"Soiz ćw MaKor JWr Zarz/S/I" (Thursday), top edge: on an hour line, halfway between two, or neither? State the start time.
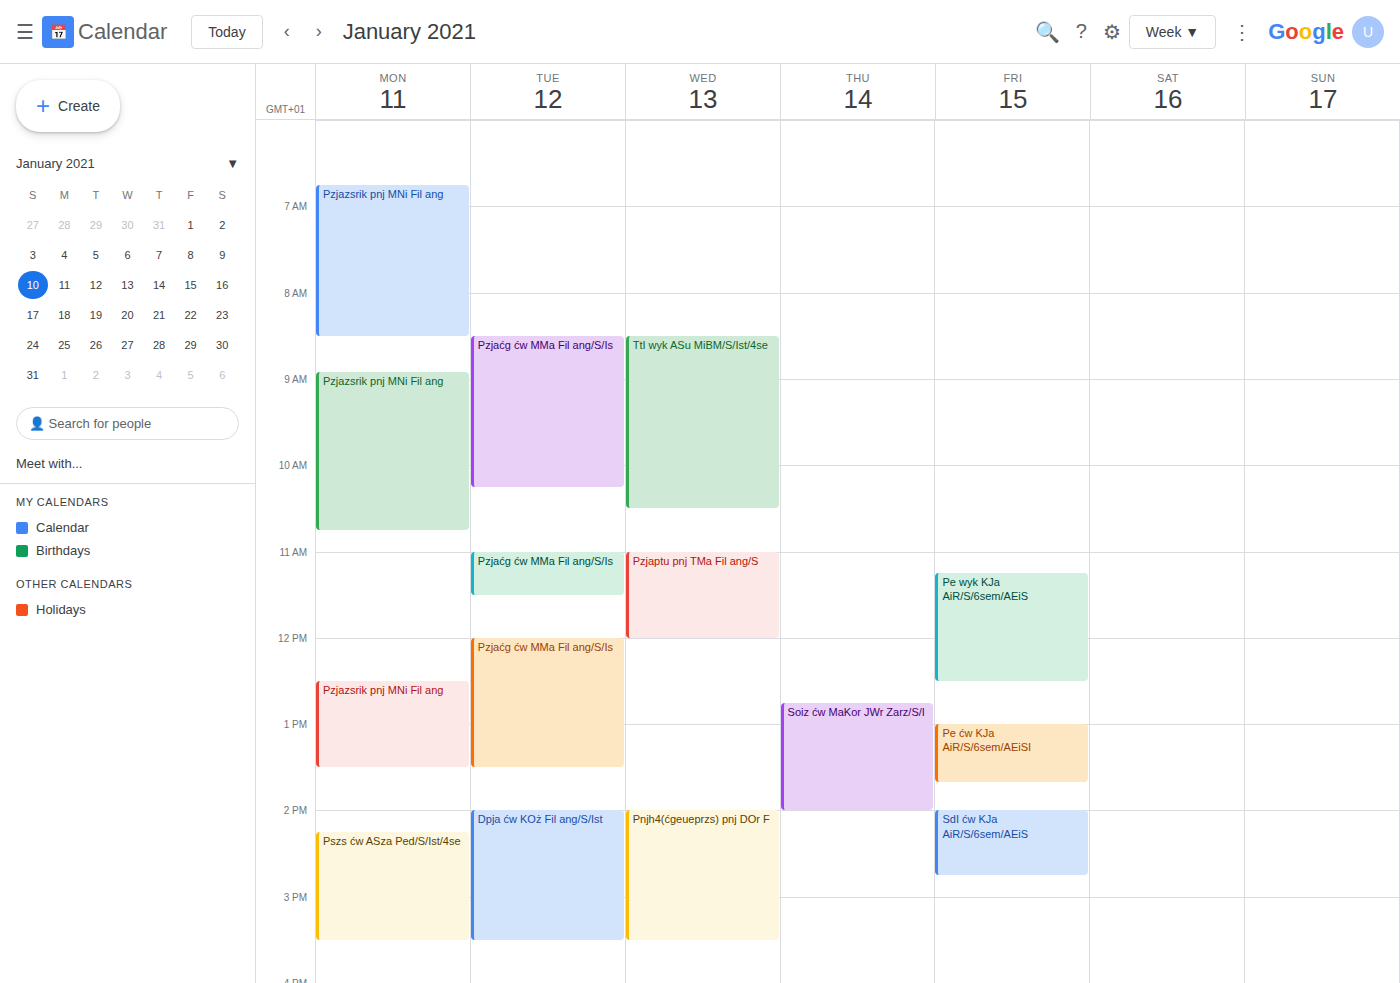
12:45 PM -- neither: three quarters of the way from the 12 PM line to the 1 PM line.